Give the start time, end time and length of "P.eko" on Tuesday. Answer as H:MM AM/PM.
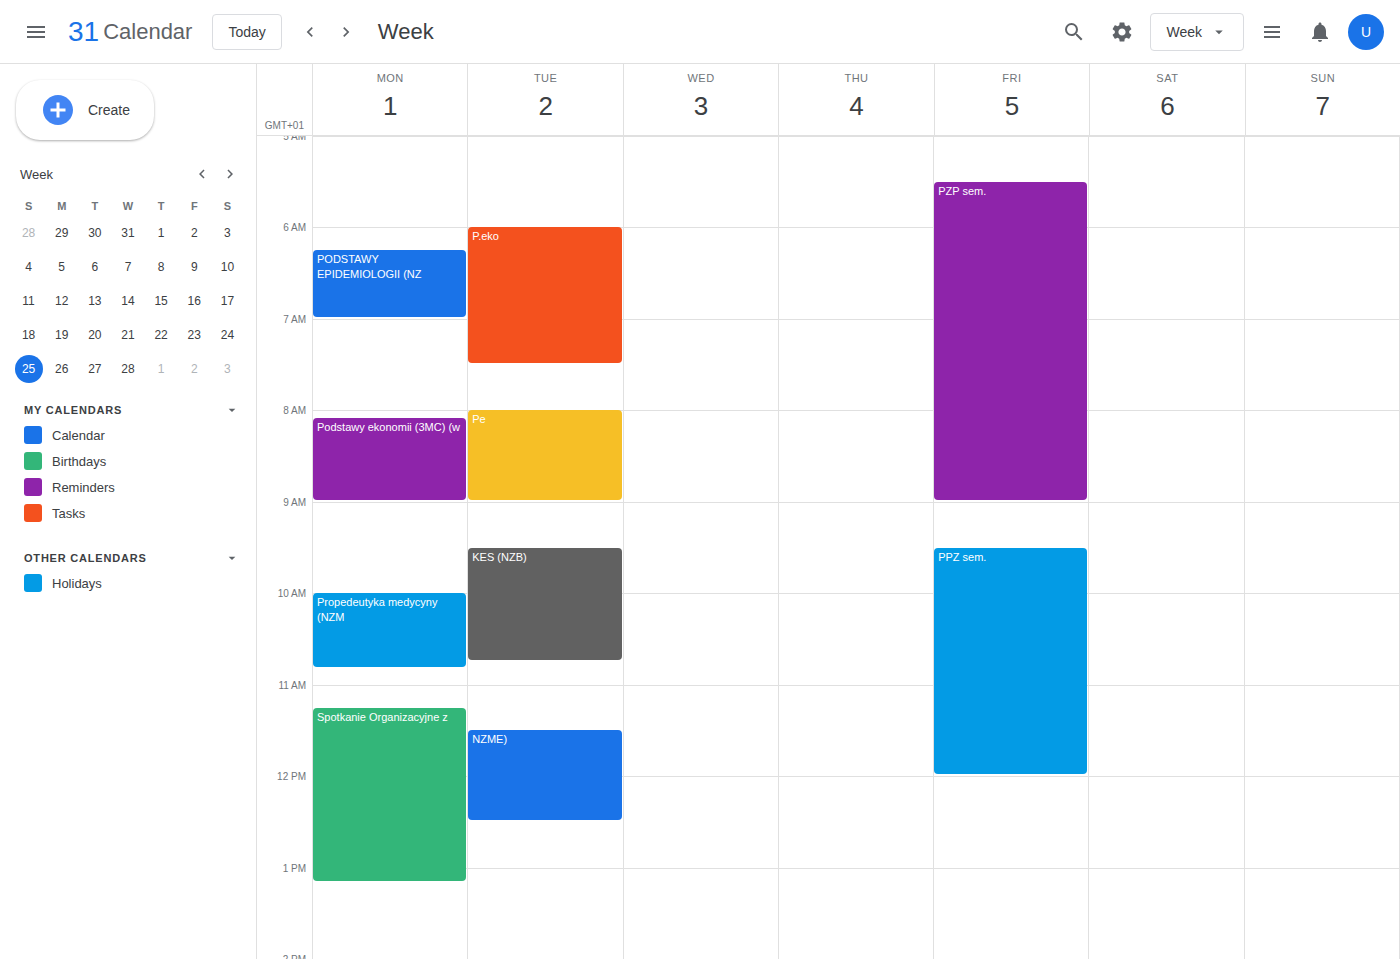
6:00 AM to 7:30 AM, 1 hour 30 minutes